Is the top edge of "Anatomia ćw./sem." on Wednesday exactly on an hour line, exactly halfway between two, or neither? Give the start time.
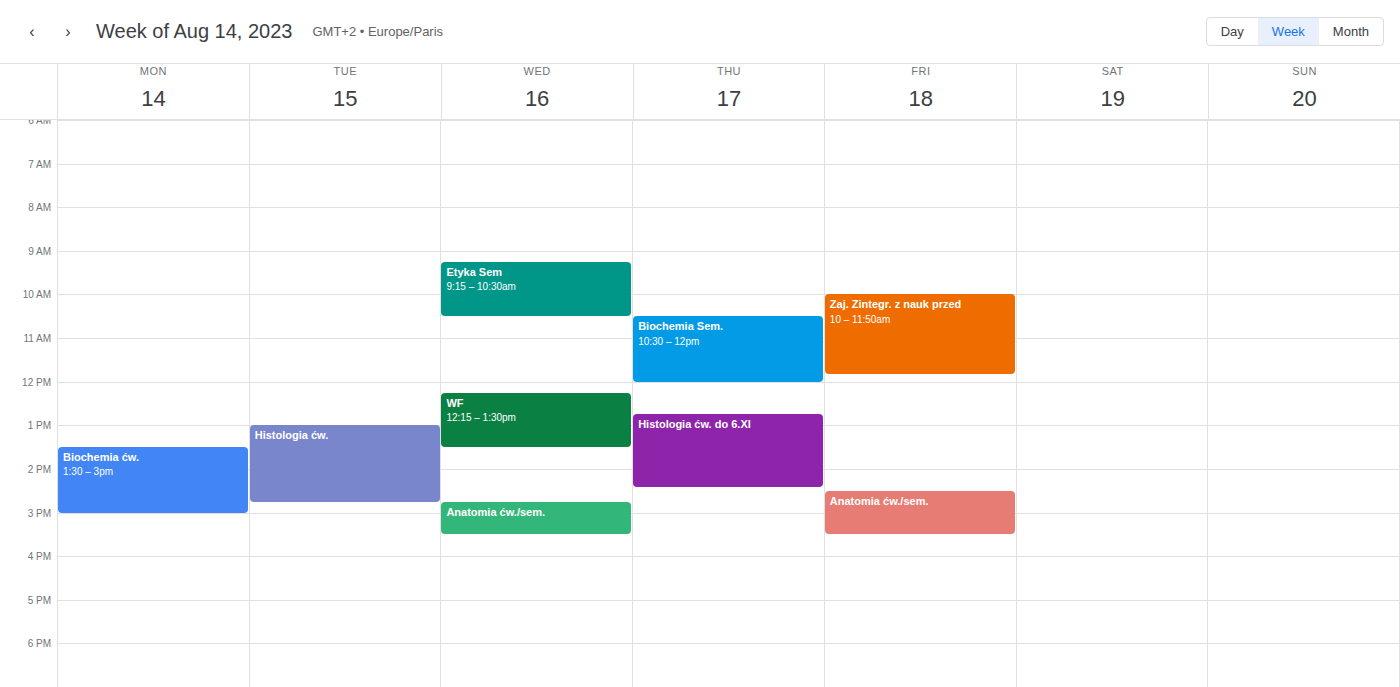
2:45 PM -- neither: three quarters of the way from the 2 PM line to the 3 PM line.